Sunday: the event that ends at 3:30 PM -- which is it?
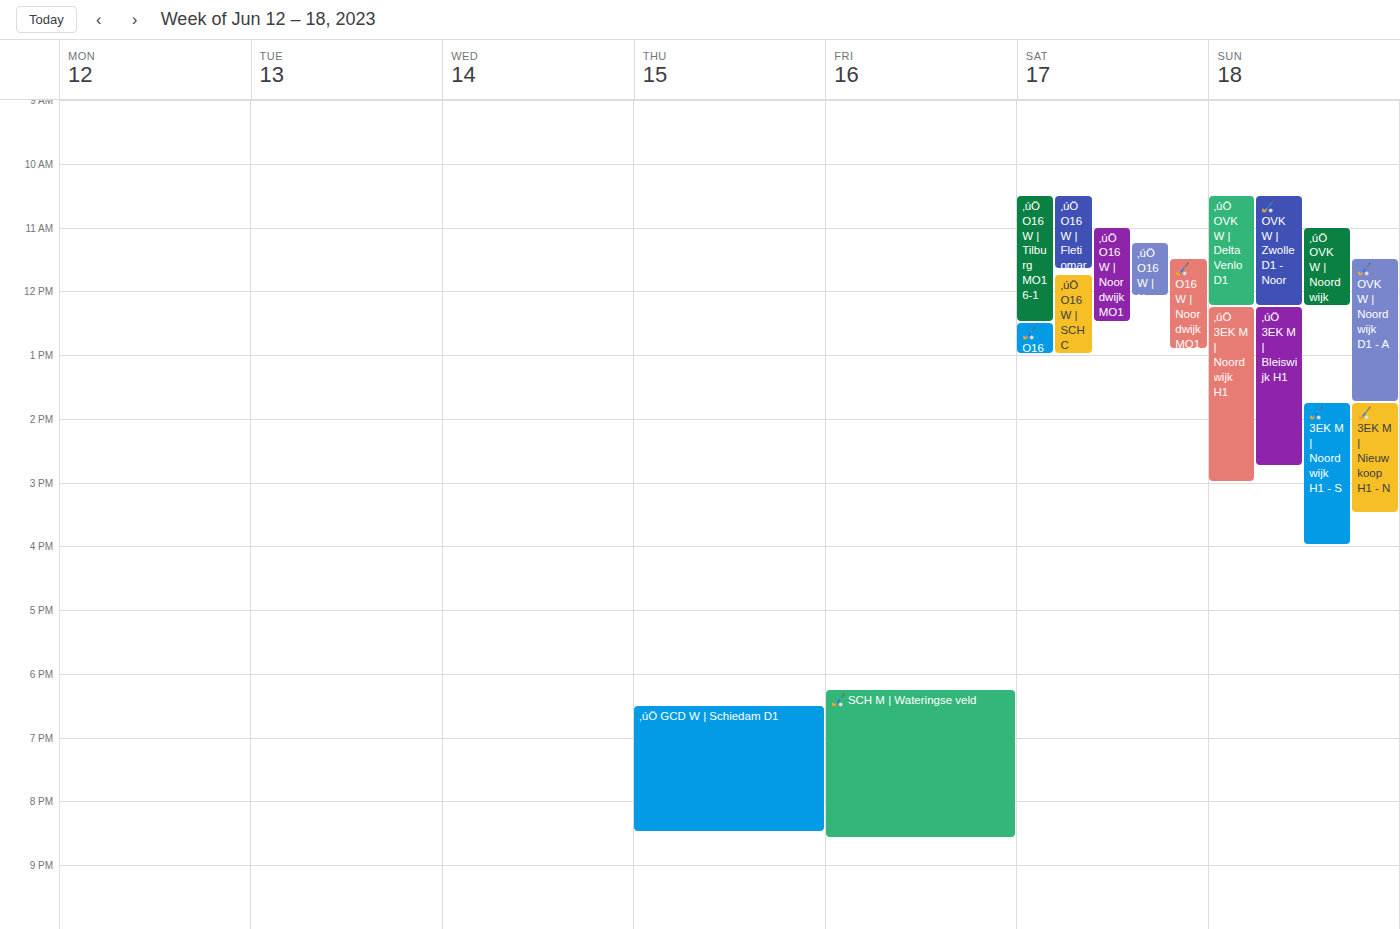
"🏑 3EK M | Nieuwkoop H1 - N"